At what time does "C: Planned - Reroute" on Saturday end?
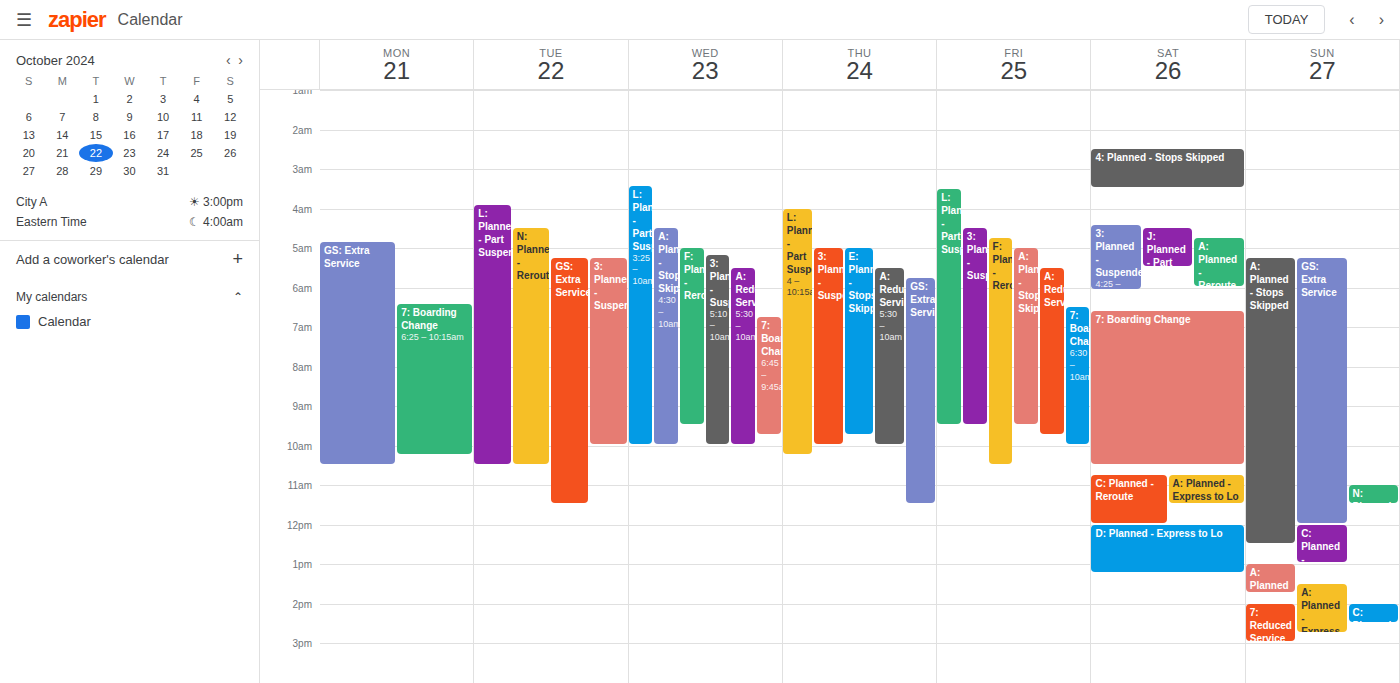
12:00 PM